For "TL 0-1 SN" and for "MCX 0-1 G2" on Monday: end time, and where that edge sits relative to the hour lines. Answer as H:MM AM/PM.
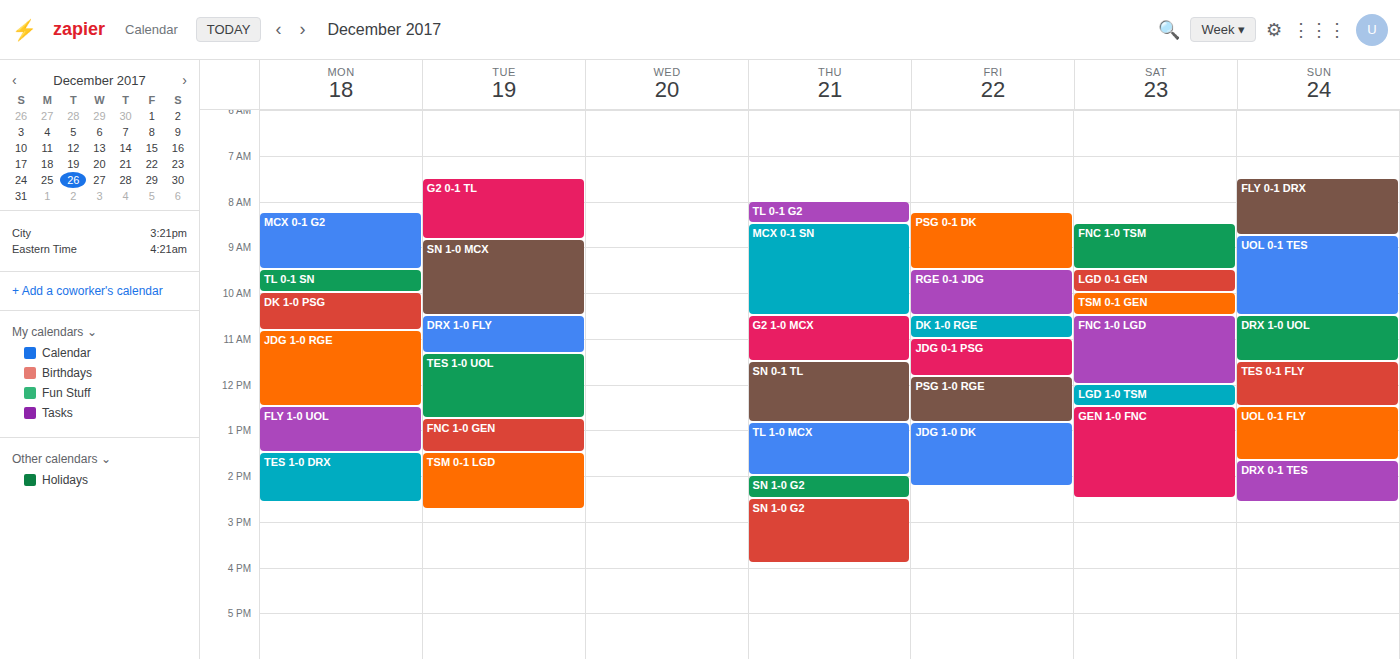
"TL 0-1 SN": 10:00 AM, exactly on the 10 AM line. "MCX 0-1 G2": 9:30 AM, halfway between the 9 AM and 10 AM lines.